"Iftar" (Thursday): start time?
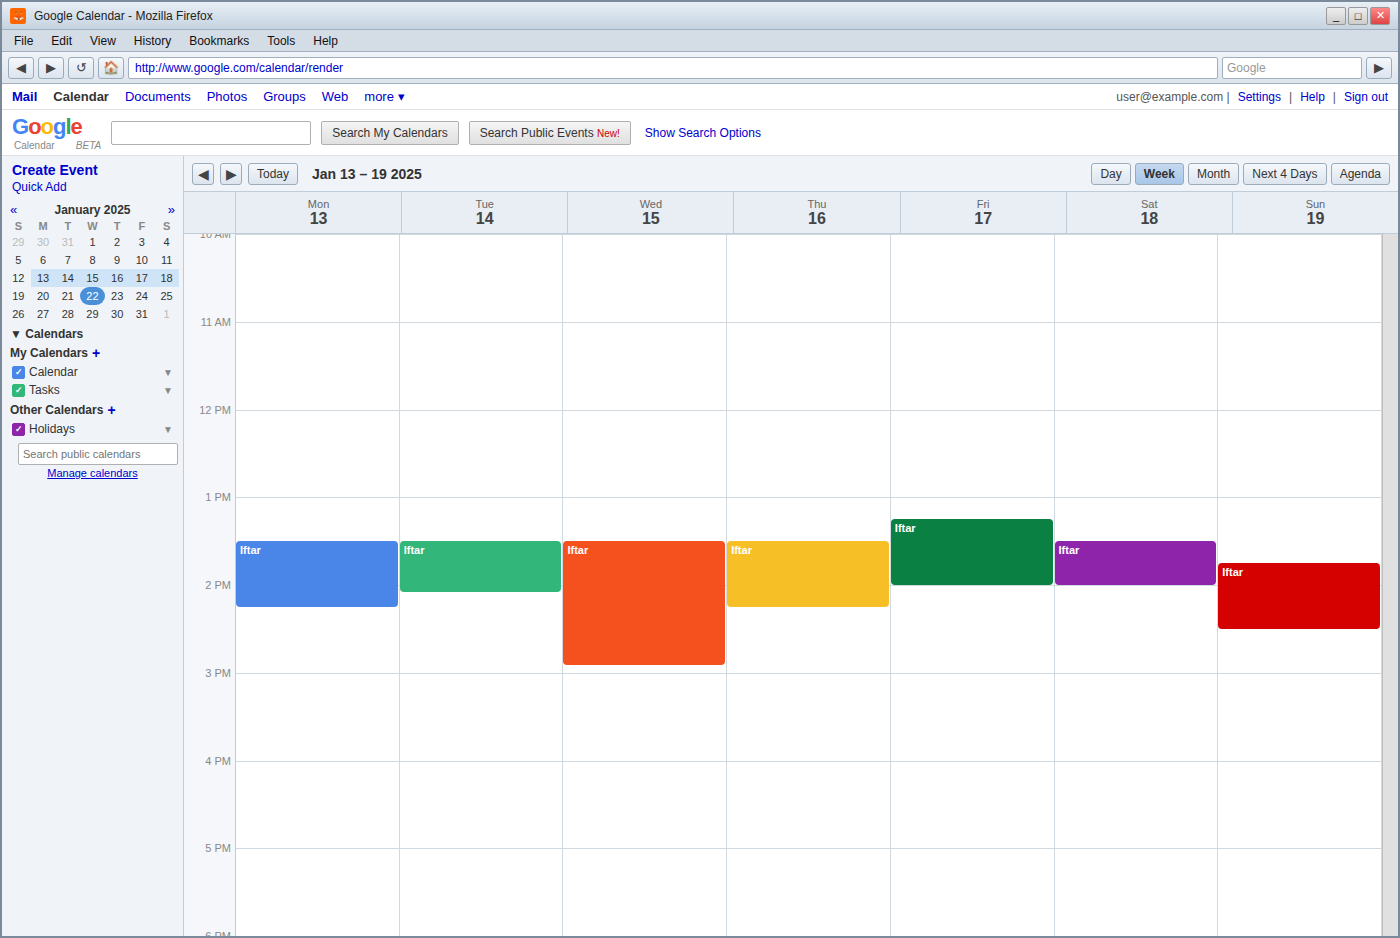
1:30 PM